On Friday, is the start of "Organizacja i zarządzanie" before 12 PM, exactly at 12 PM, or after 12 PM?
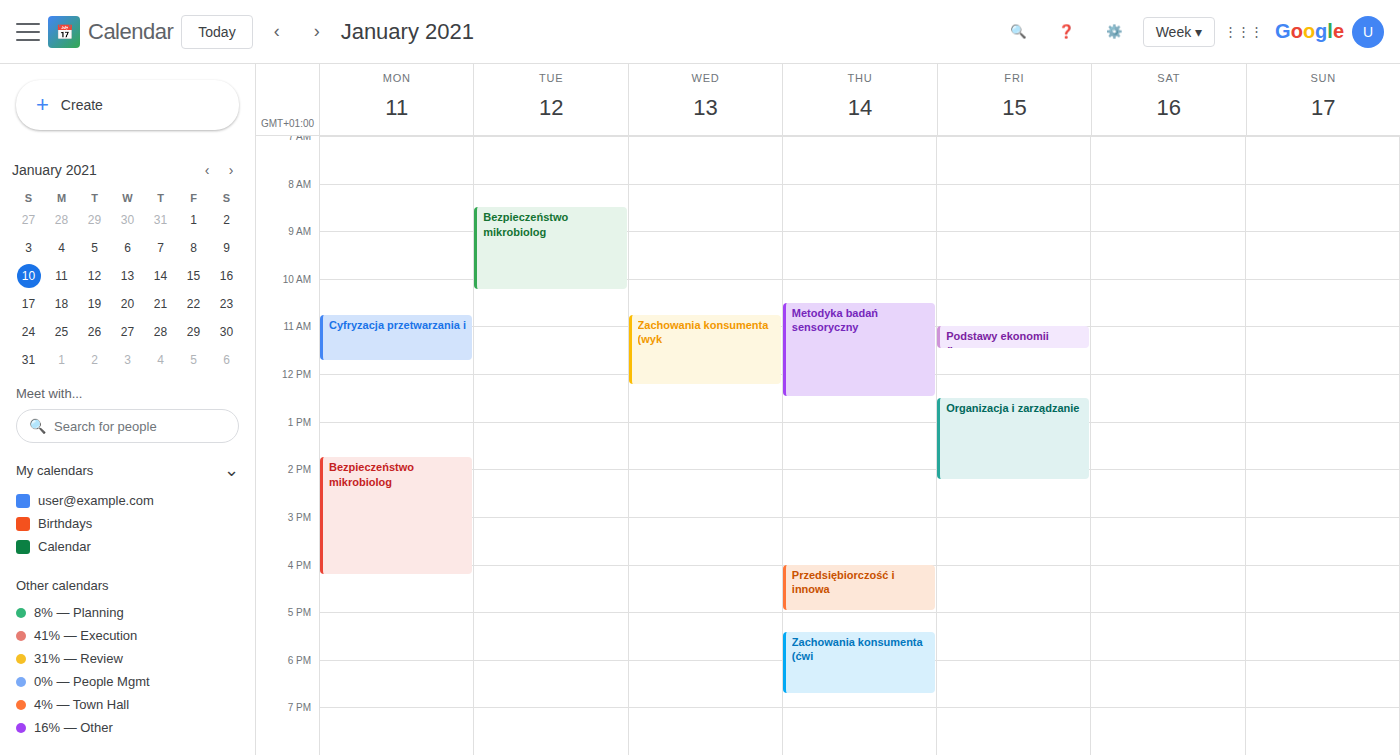
12:30 PM -- after 12 PM, 30 minutes below the 12 PM line.